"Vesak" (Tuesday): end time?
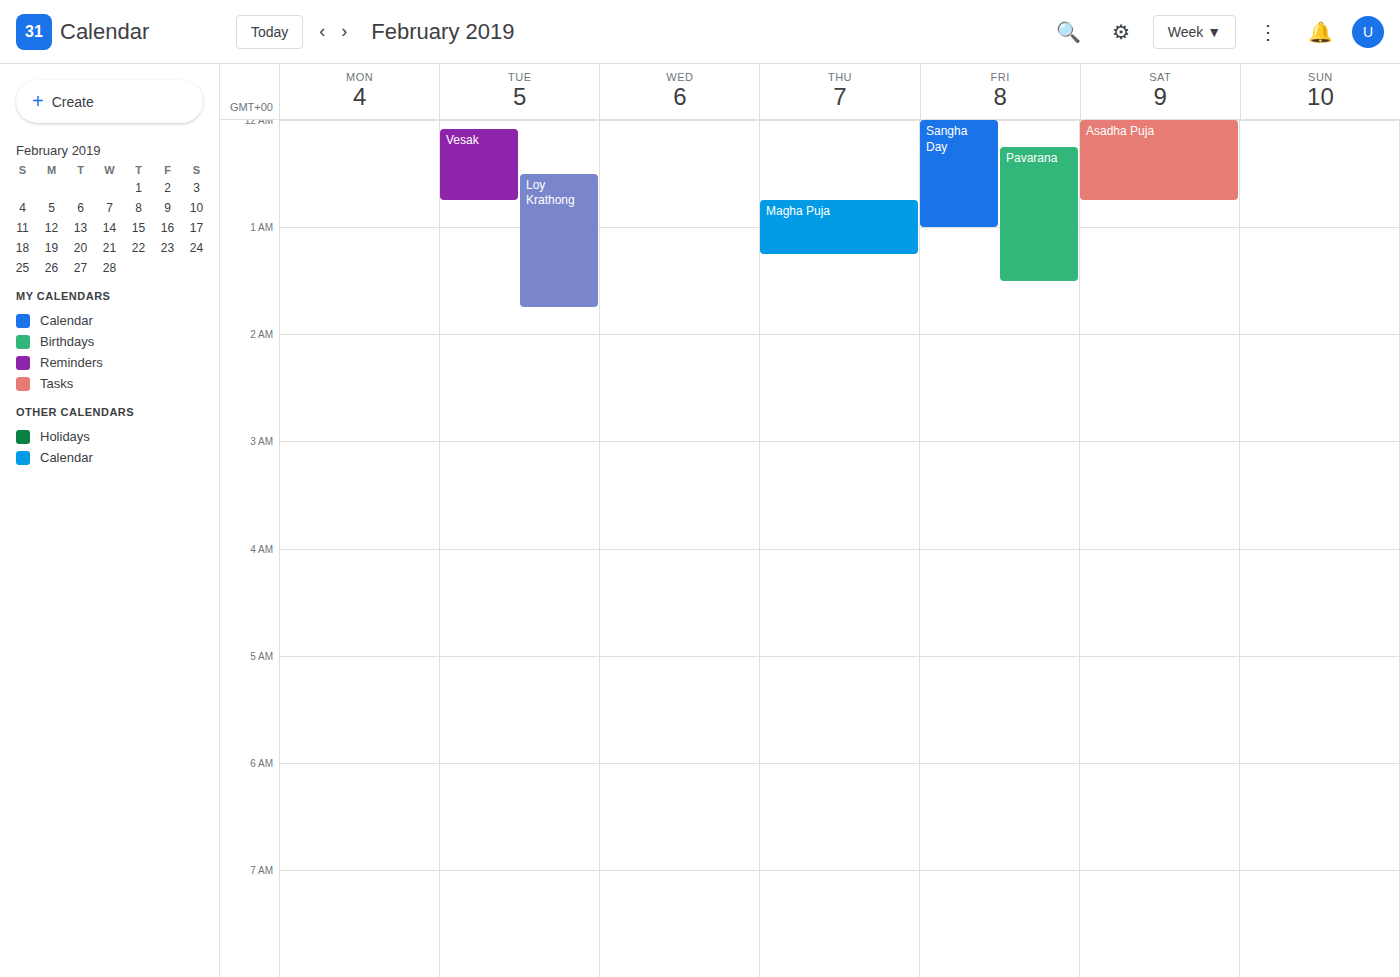
12:45 AM